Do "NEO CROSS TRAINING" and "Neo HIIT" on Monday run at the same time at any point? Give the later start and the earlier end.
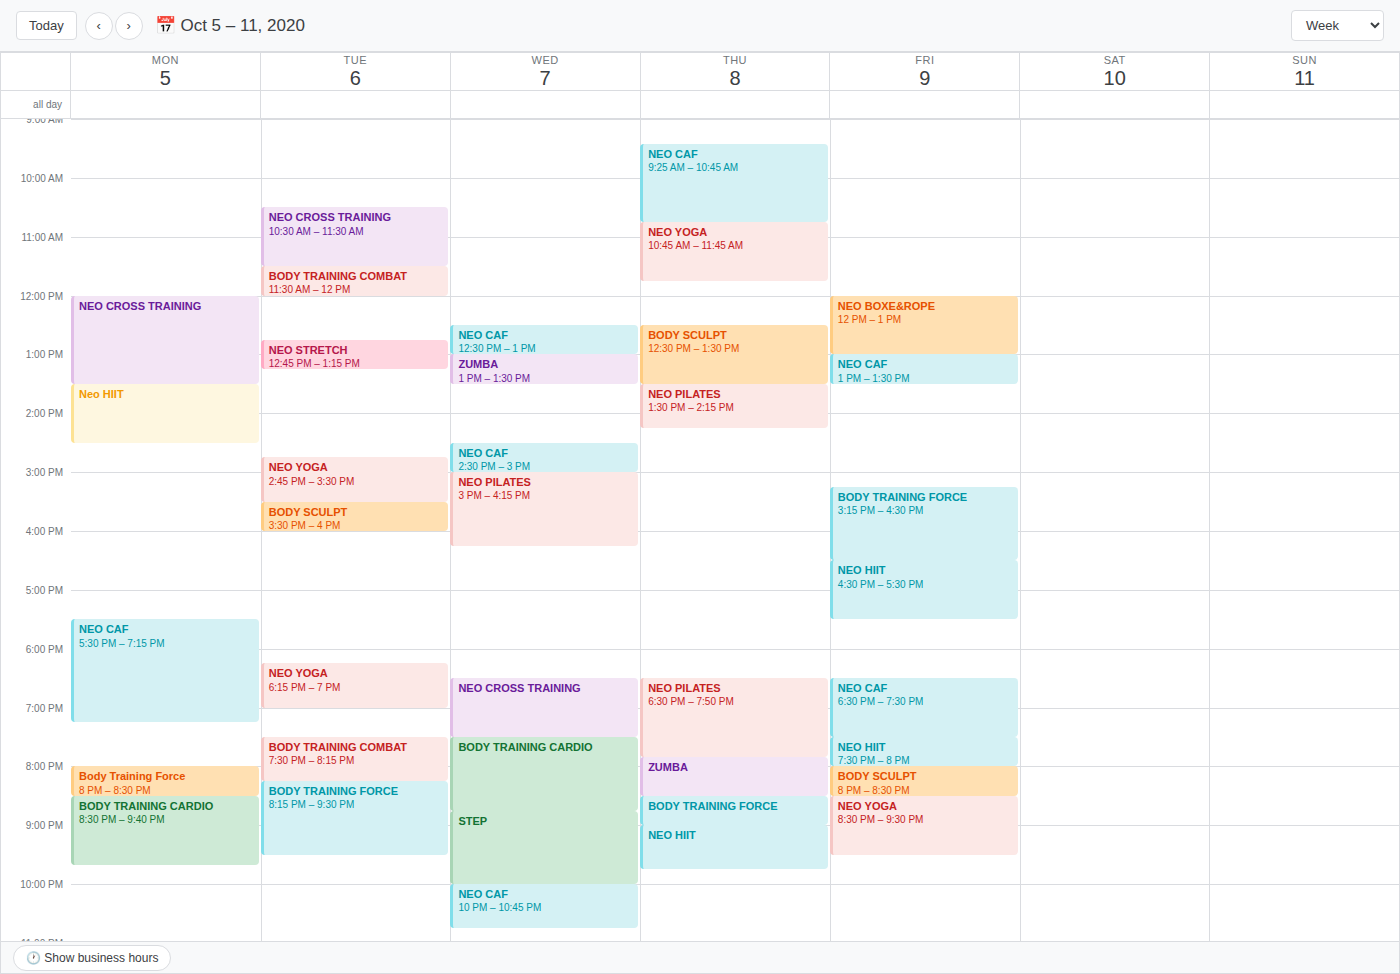
"NEO CROSS TRAINING" ends at 13:30, exactly when "Neo HIIT" starts -- they touch but do not overlap.